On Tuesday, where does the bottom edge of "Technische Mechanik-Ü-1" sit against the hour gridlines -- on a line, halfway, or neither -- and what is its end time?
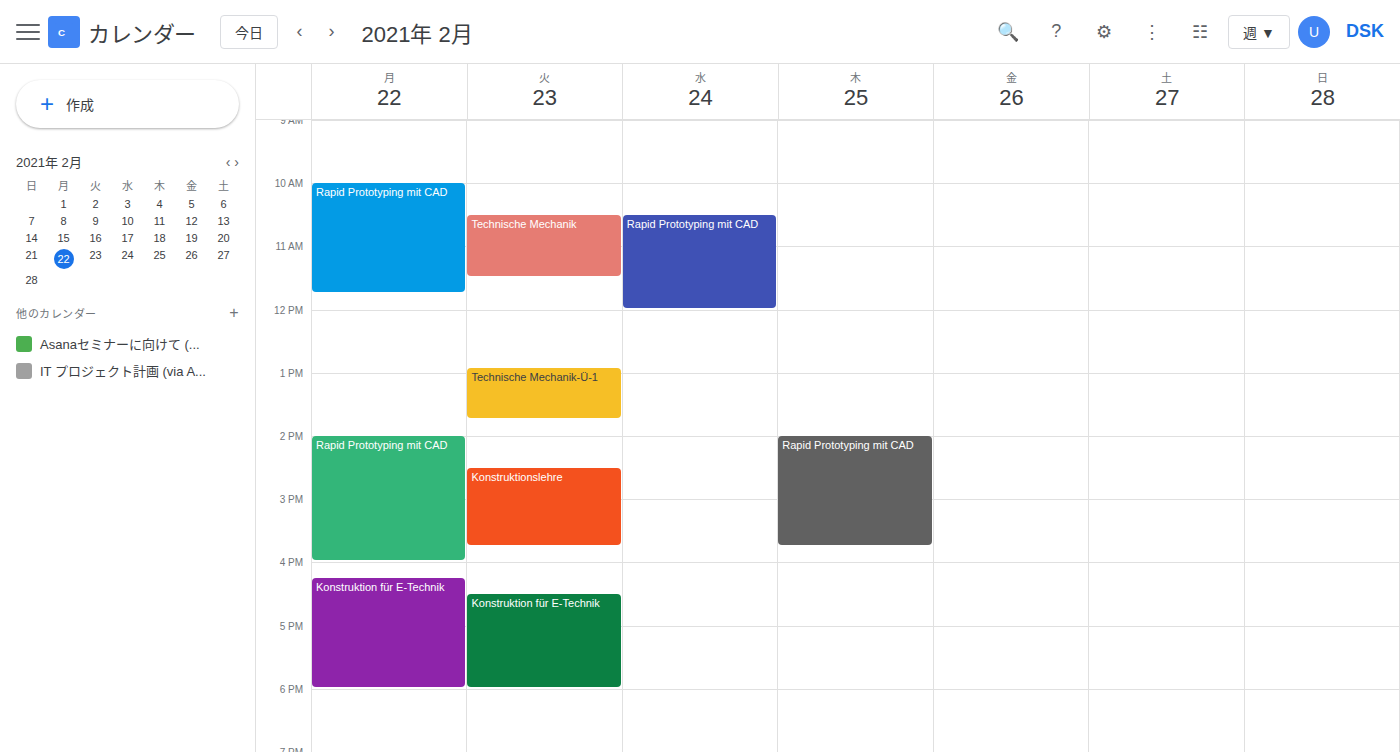
1:45 PM -- neither: three quarters of the way from the 1 PM line to the 2 PM line.